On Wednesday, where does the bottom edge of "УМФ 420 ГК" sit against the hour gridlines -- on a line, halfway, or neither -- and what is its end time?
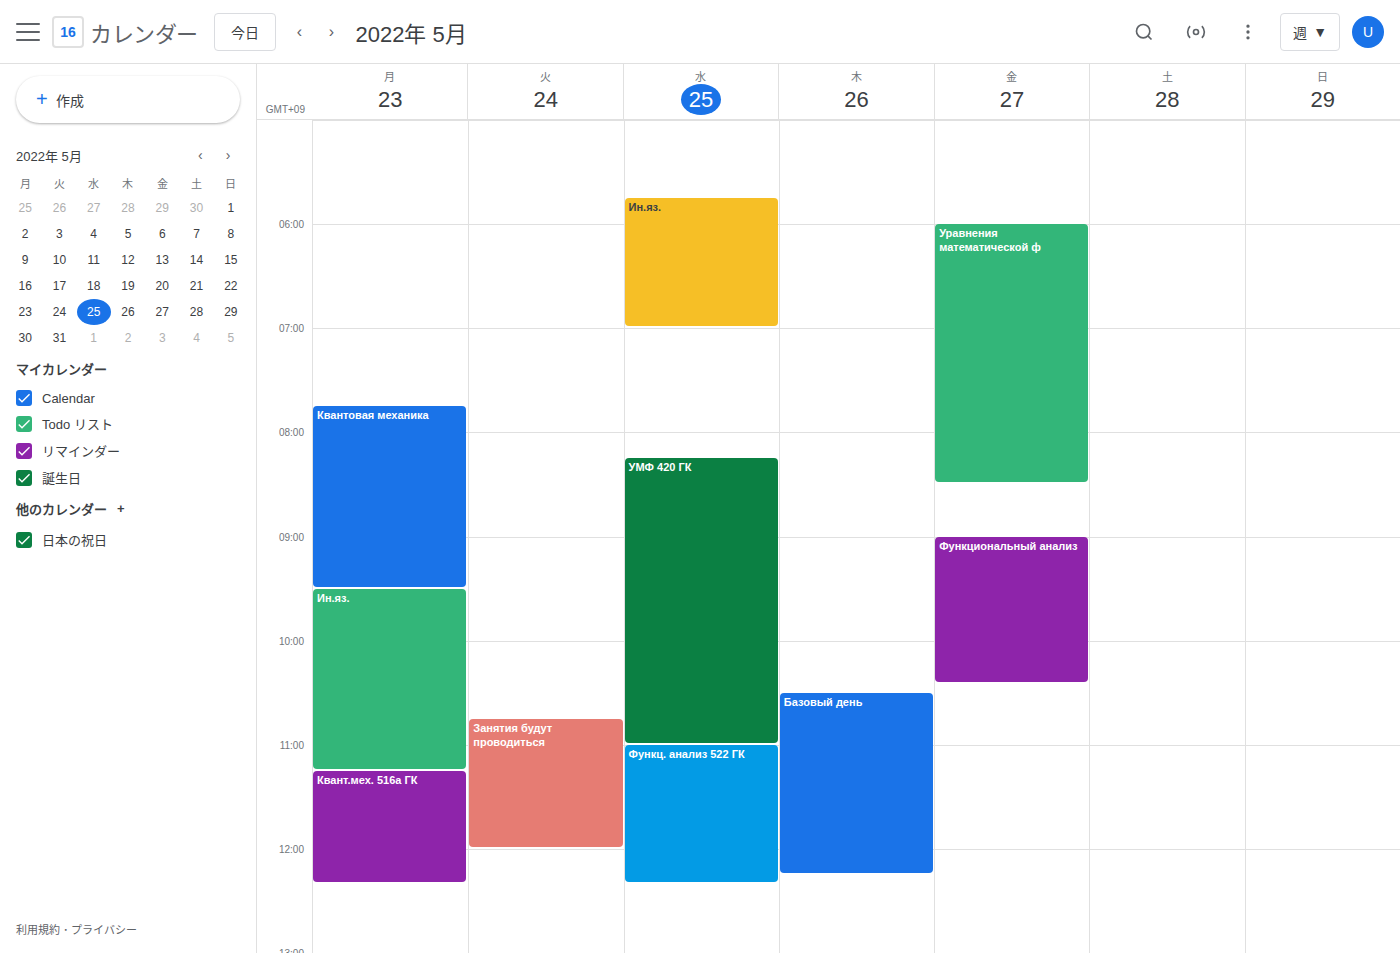
11:00 AM -- exactly on the 11 AM line.